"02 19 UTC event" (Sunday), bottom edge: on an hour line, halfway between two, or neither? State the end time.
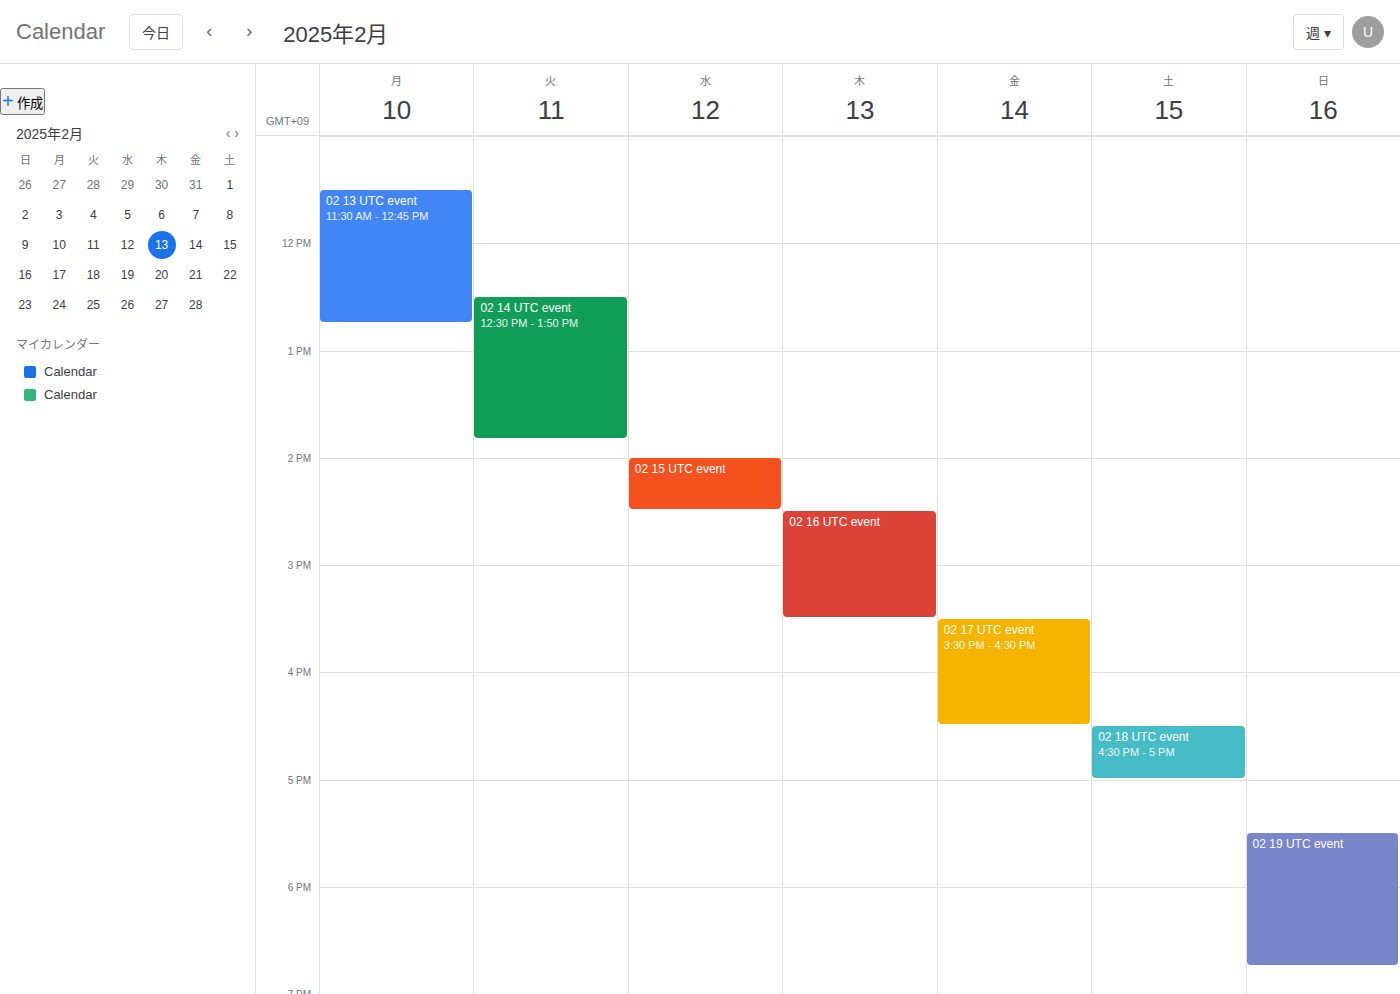
6:45 PM -- neither: three quarters of the way from the 6 PM line to the 7 PM line.